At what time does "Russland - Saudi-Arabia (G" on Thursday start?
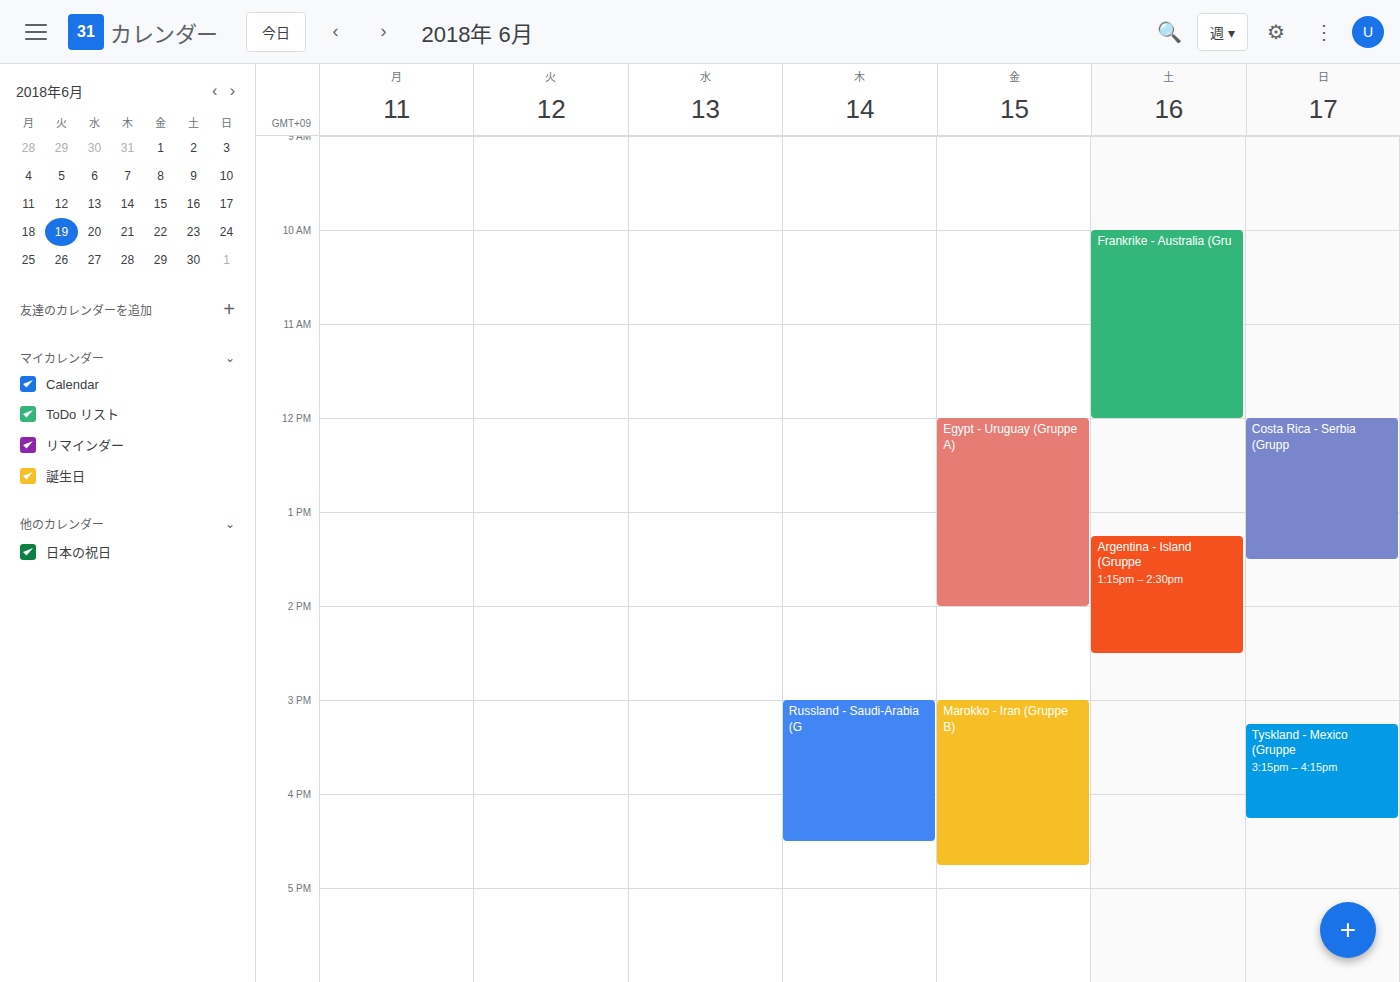
3:00 PM